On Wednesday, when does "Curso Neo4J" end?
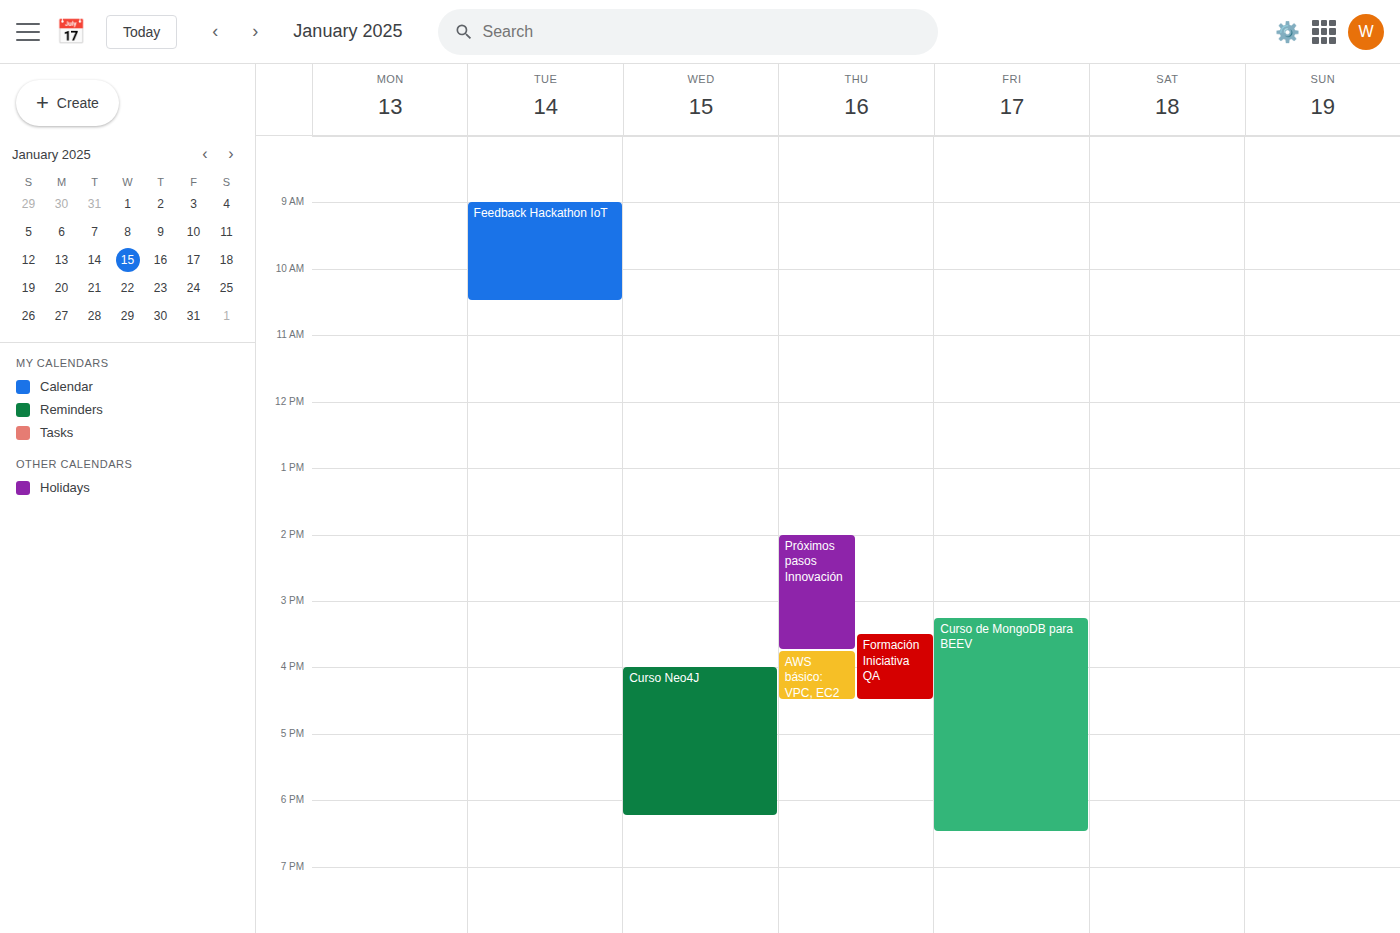
6:15 PM